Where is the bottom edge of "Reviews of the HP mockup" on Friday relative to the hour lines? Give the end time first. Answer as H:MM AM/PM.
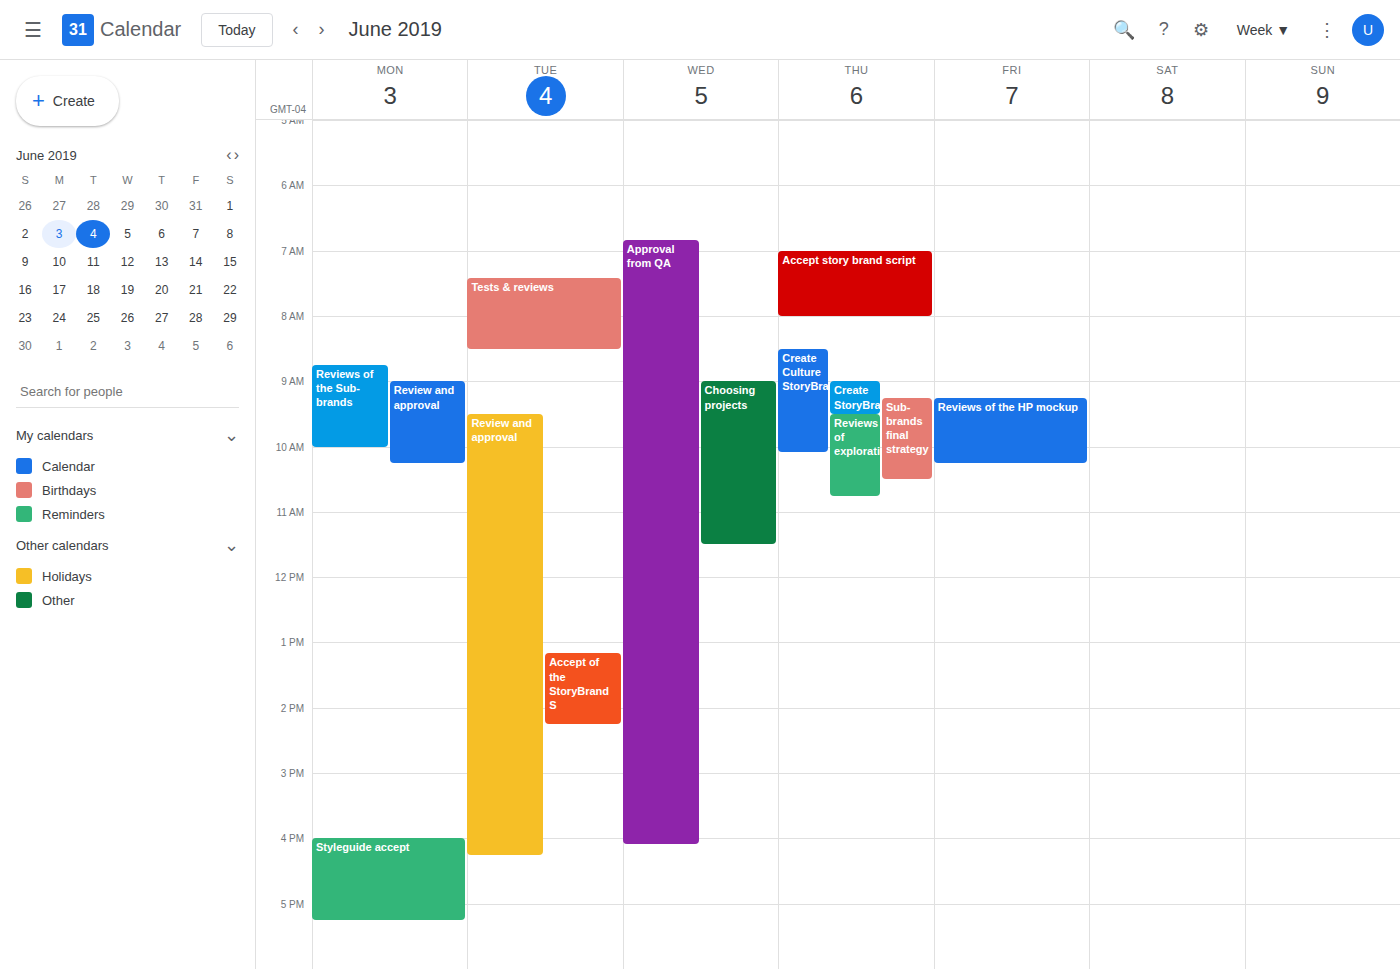
10:15 AM -- neither: a quarter of the way from the 10 AM line to the 11 AM line.